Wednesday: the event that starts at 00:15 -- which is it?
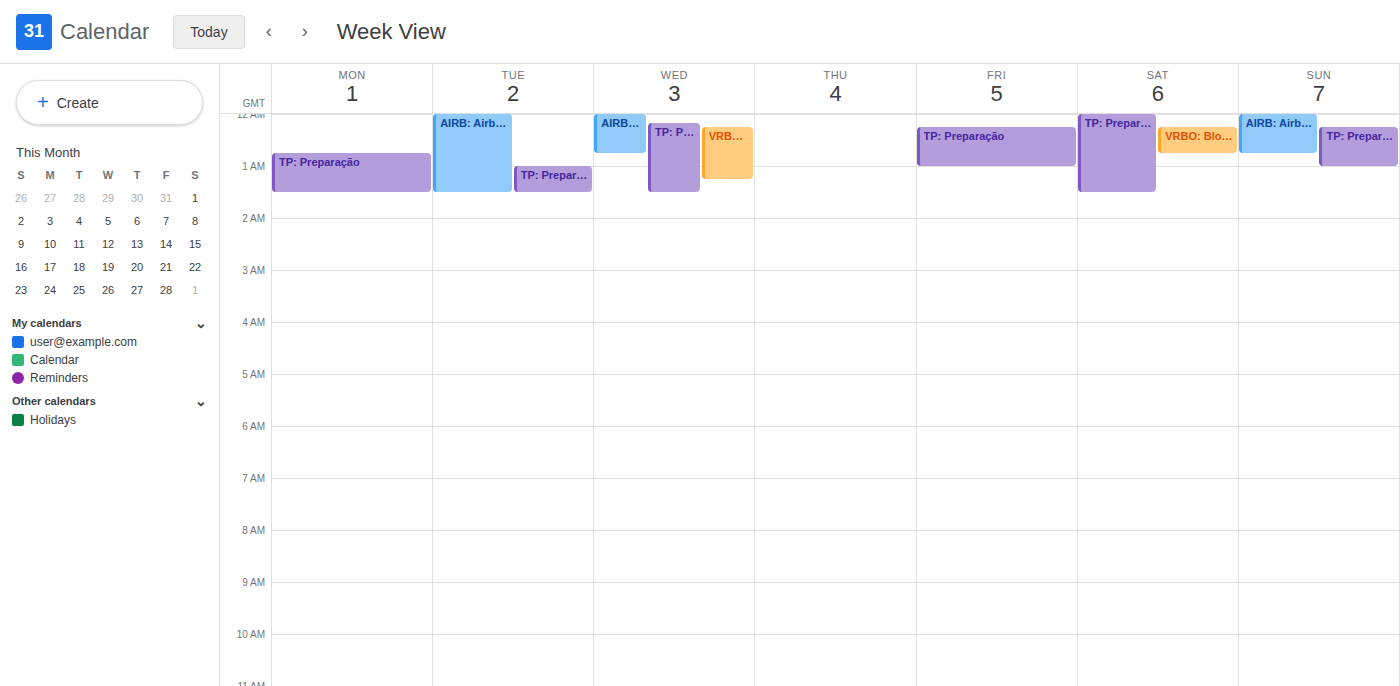
"VRBO: Blocked"